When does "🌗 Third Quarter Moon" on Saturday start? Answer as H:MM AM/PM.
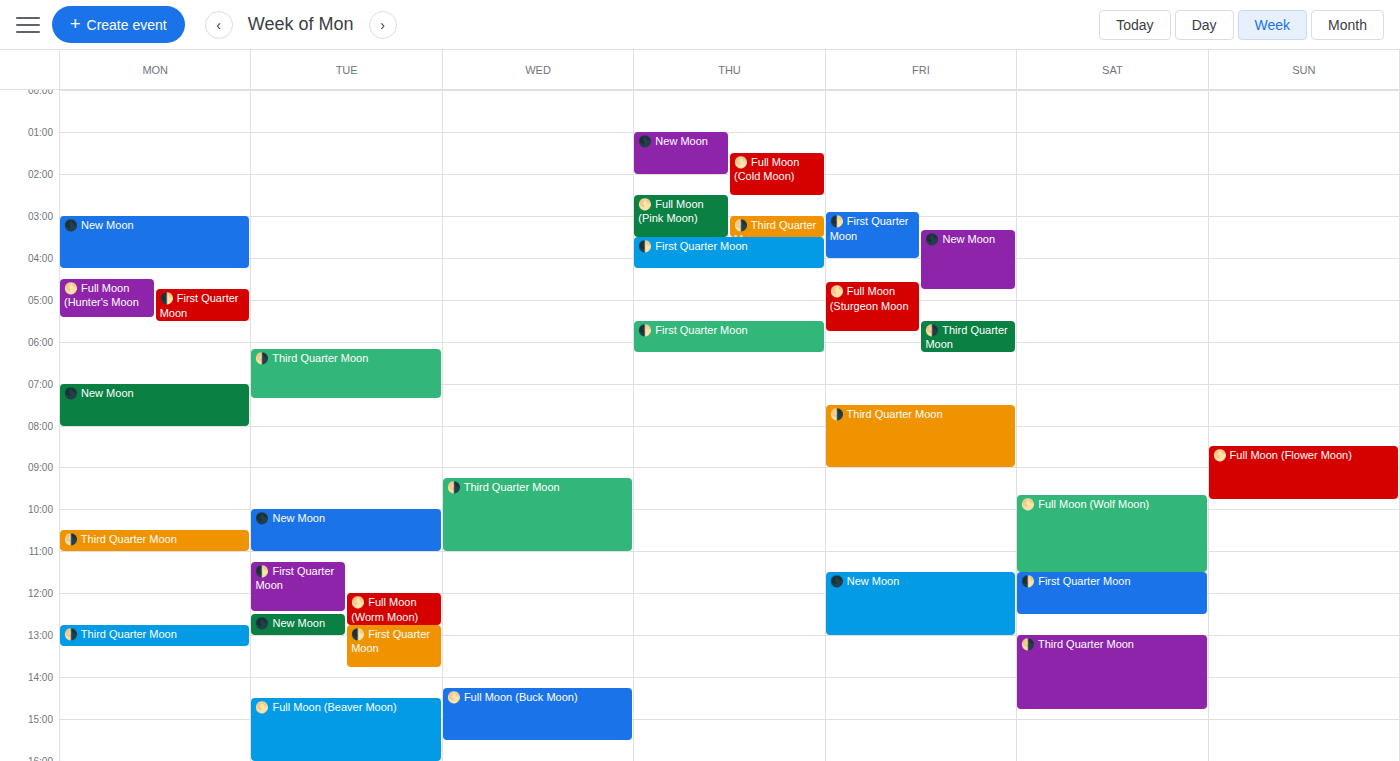
1:00 PM